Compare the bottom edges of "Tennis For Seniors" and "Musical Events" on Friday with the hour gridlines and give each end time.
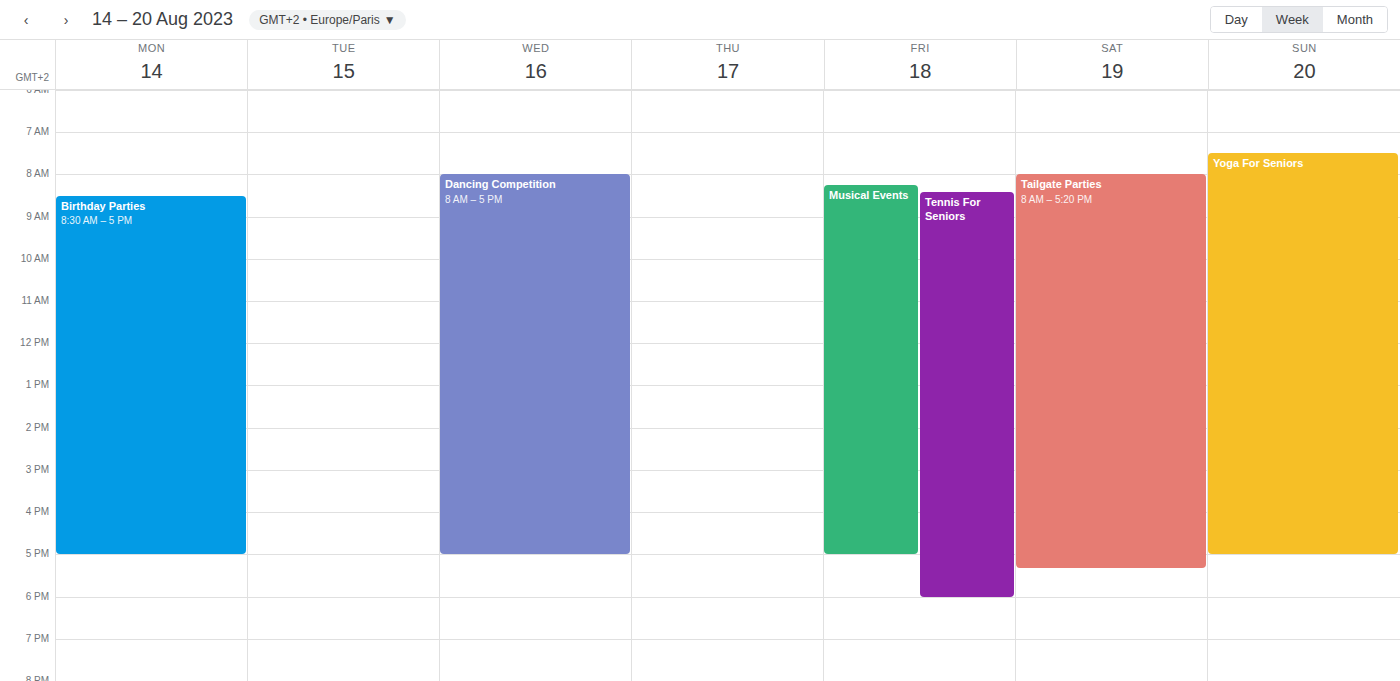
"Tennis For Seniors": 6:00 PM, exactly on the 6 PM line. "Musical Events": 5:00 PM, exactly on the 5 PM line.